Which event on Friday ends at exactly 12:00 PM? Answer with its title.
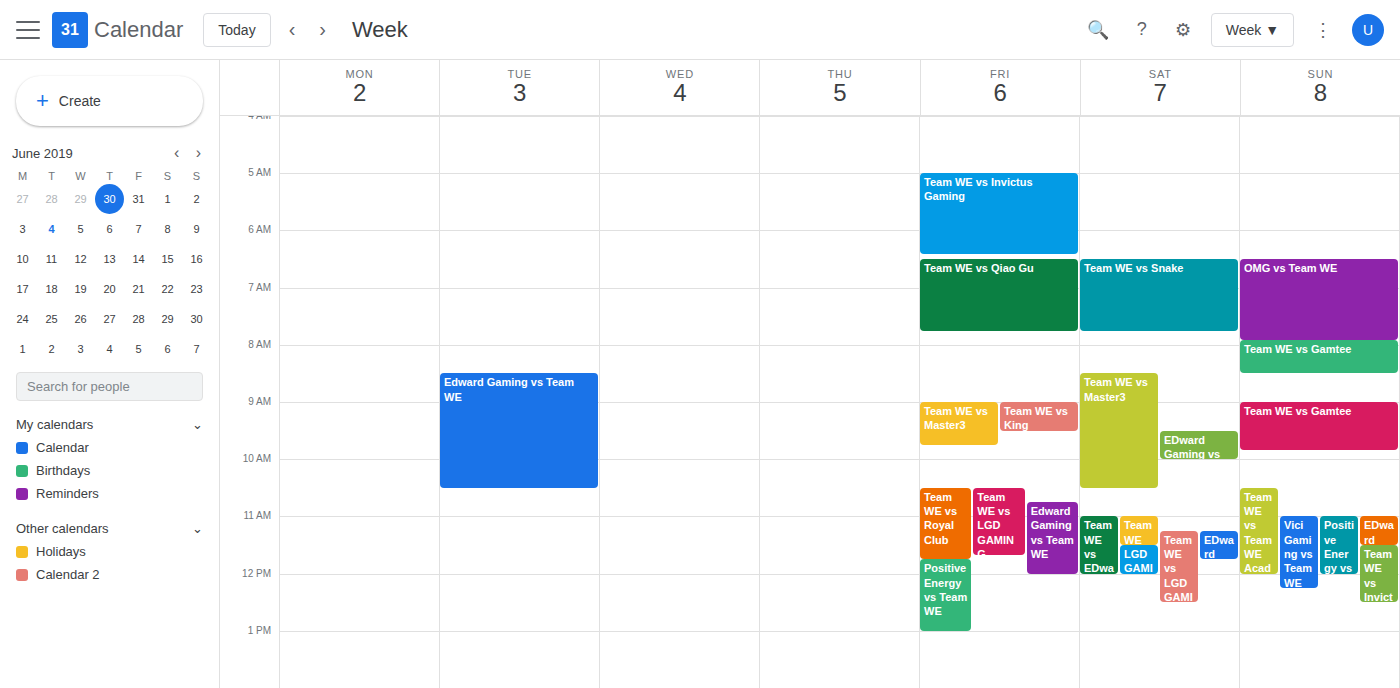
"Edward Gaming vs Team WE"